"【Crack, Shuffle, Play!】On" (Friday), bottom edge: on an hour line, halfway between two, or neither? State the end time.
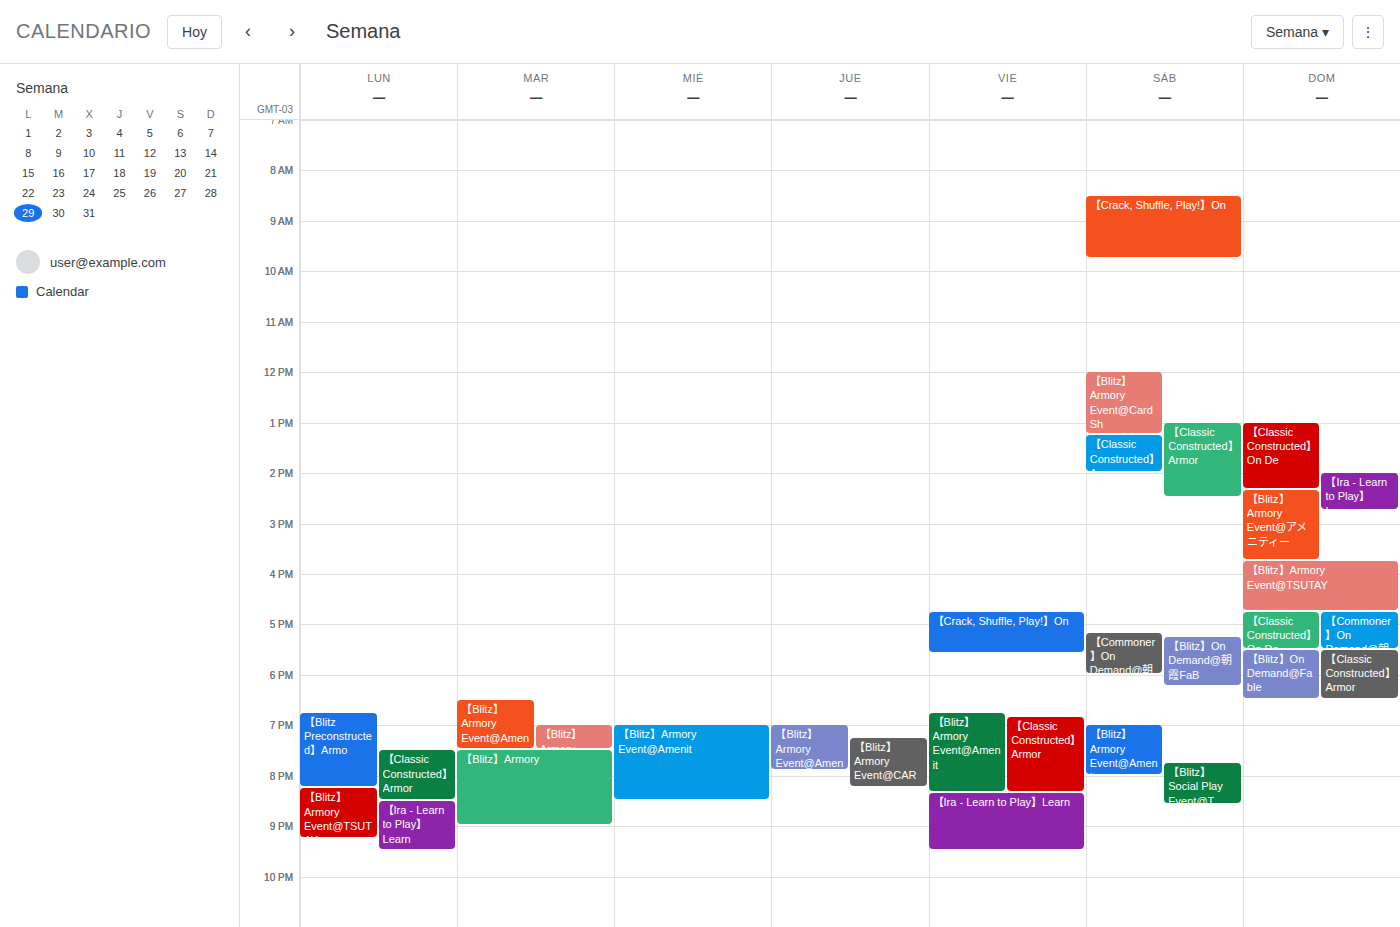
5:35 PM -- neither: 35 minutes below the 5 PM line and 25 minutes above the 6 PM line.